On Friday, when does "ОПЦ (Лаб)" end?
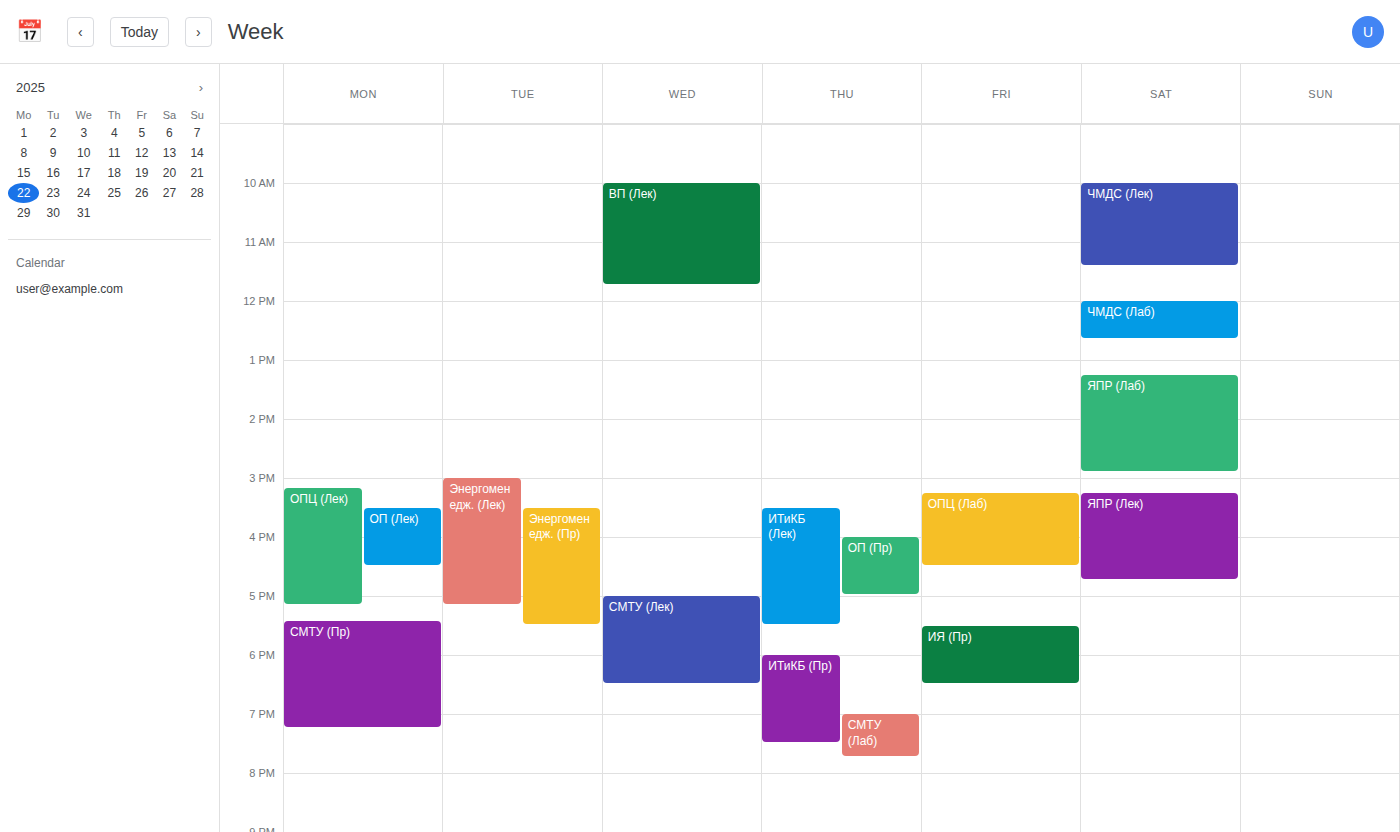
16:30